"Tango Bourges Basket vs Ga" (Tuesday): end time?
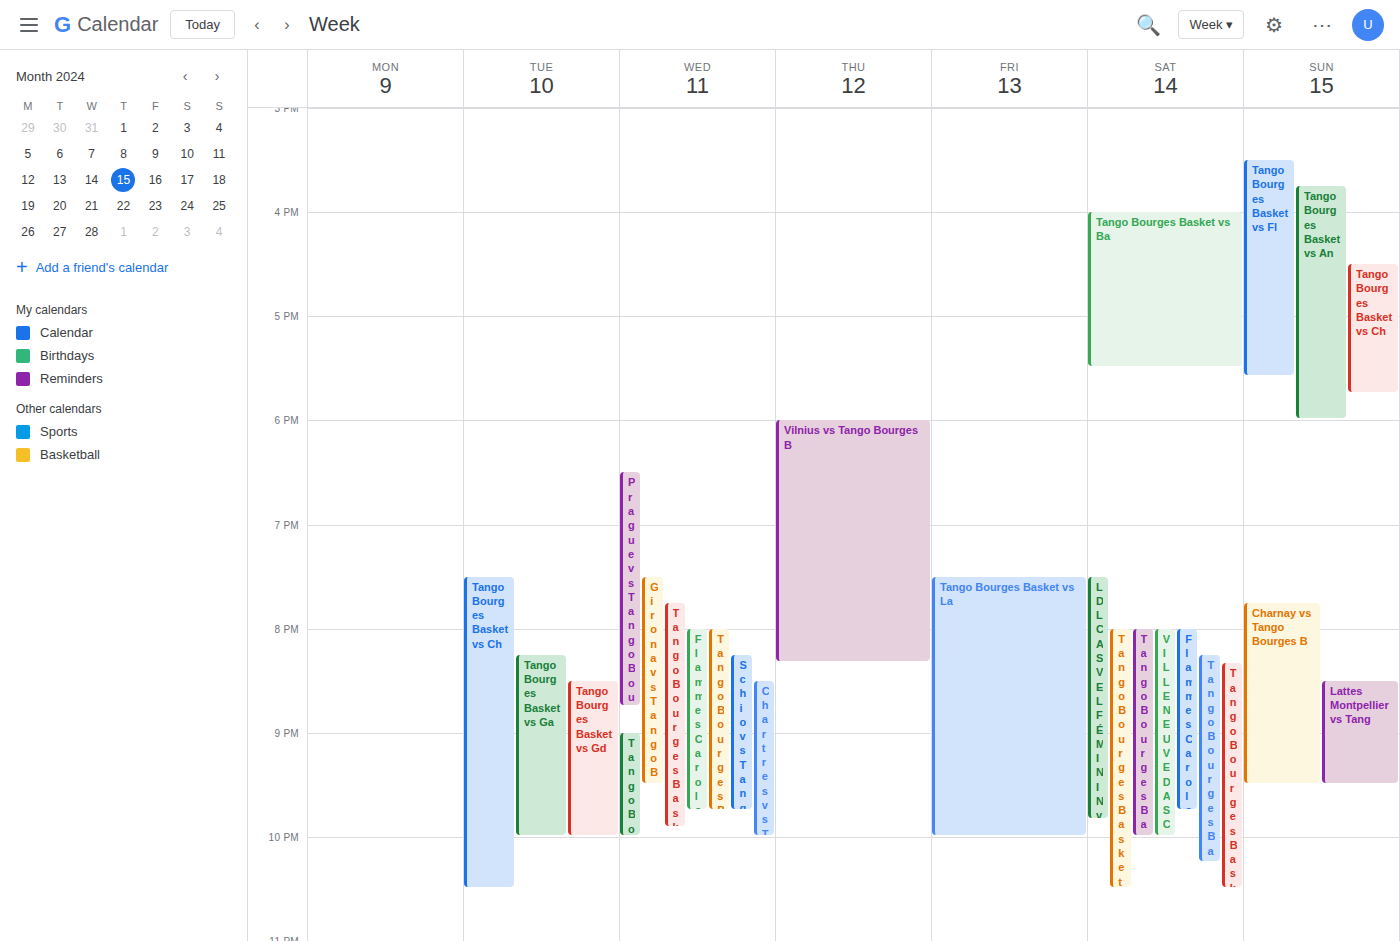
10:00 PM